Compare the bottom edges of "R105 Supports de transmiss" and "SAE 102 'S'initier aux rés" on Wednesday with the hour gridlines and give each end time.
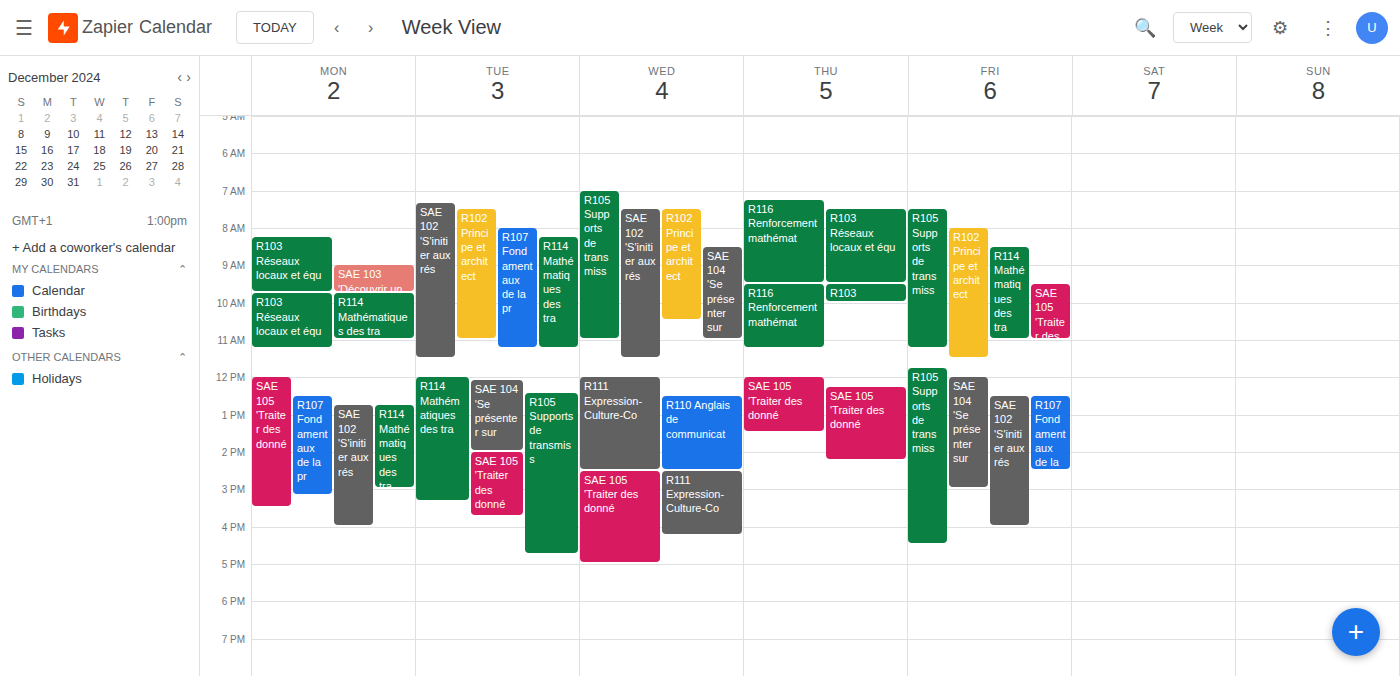
"R105 Supports de transmiss": 11:00 AM, exactly on the 11 AM line. "SAE 102 'S'initier aux rés": 11:30 AM, halfway between the 11 AM and 12 PM lines.